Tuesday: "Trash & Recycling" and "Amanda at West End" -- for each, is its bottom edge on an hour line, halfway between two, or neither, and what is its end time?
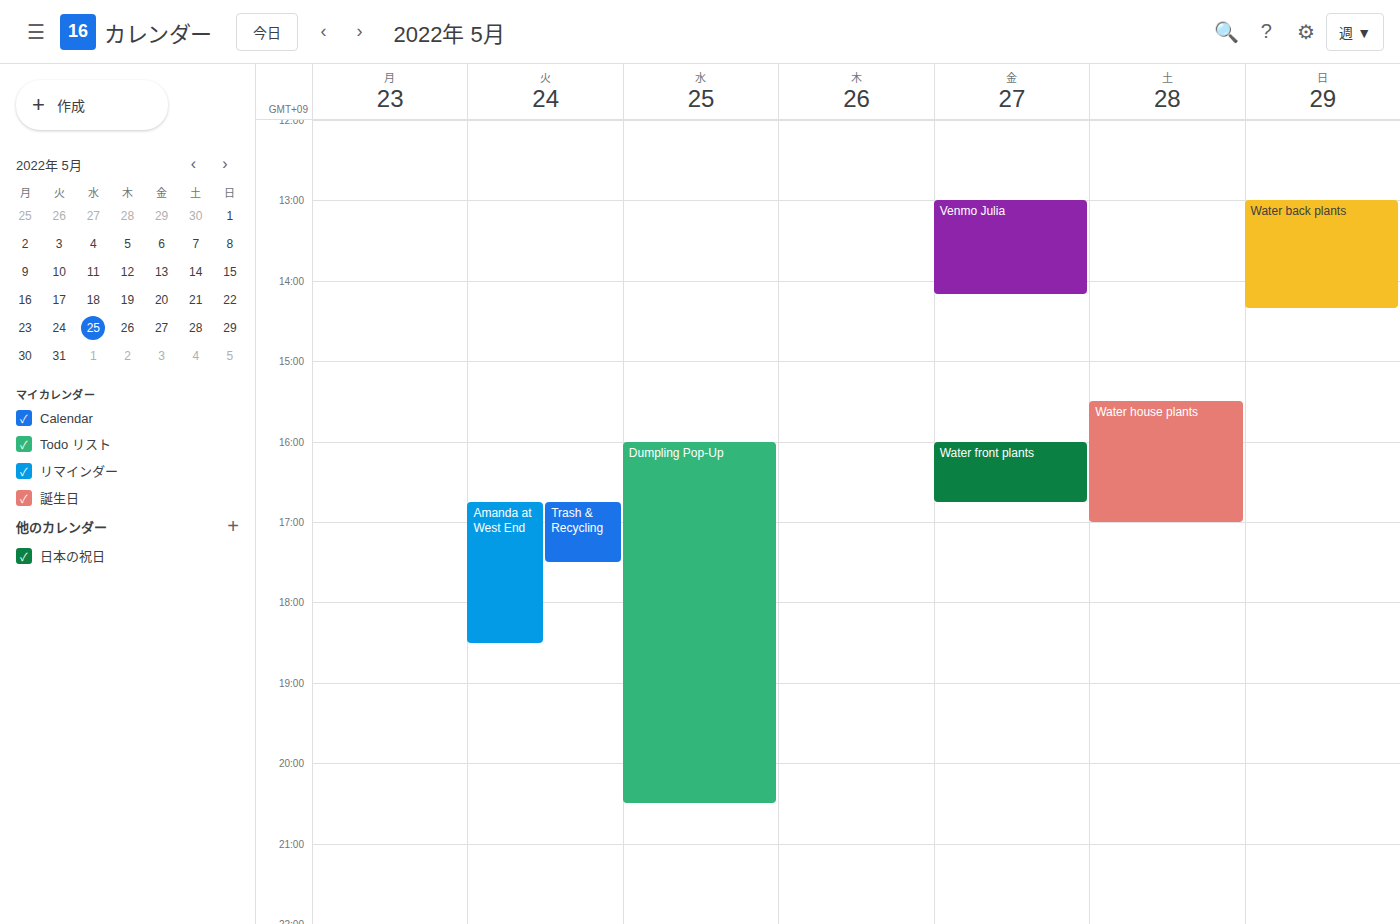
"Trash & Recycling": 5:30 PM, halfway between the 5 PM and 6 PM lines. "Amanda at West End": 6:30 PM, halfway between the 6 PM and 7 PM lines.